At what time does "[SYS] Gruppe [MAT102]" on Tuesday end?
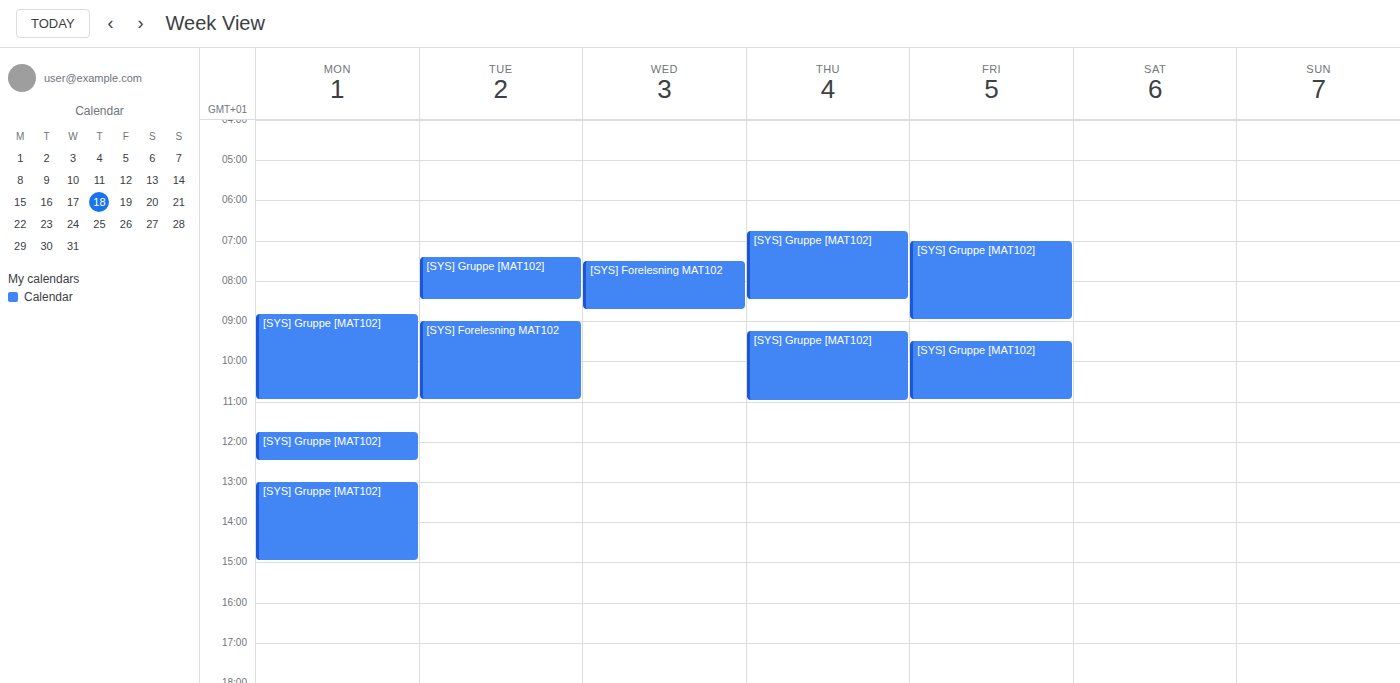
08:30